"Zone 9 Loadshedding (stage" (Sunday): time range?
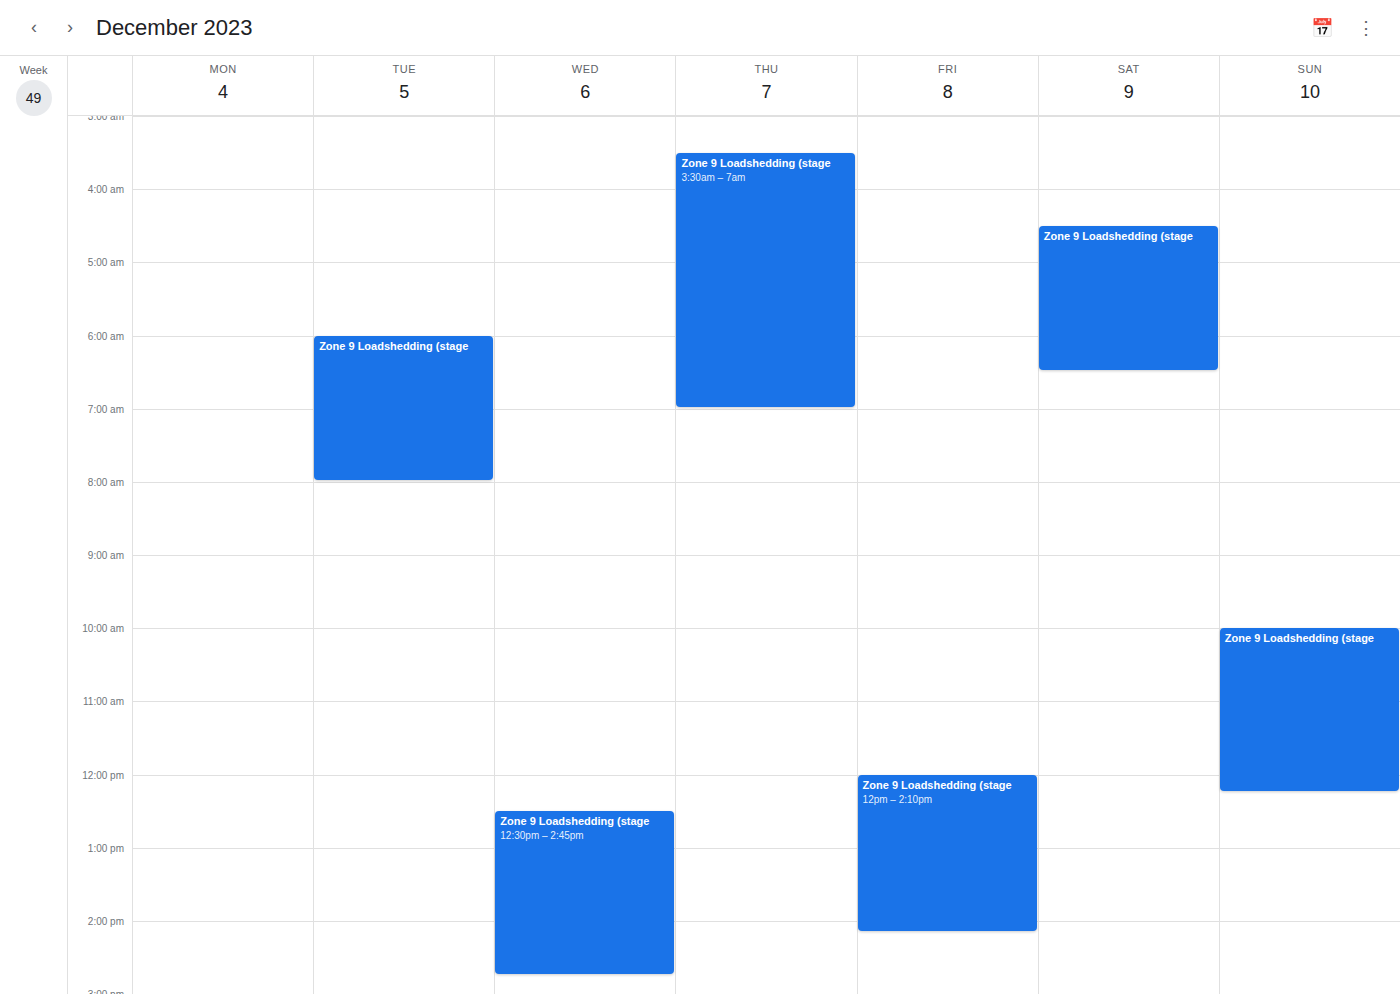
10:00 AM to 12:15 PM